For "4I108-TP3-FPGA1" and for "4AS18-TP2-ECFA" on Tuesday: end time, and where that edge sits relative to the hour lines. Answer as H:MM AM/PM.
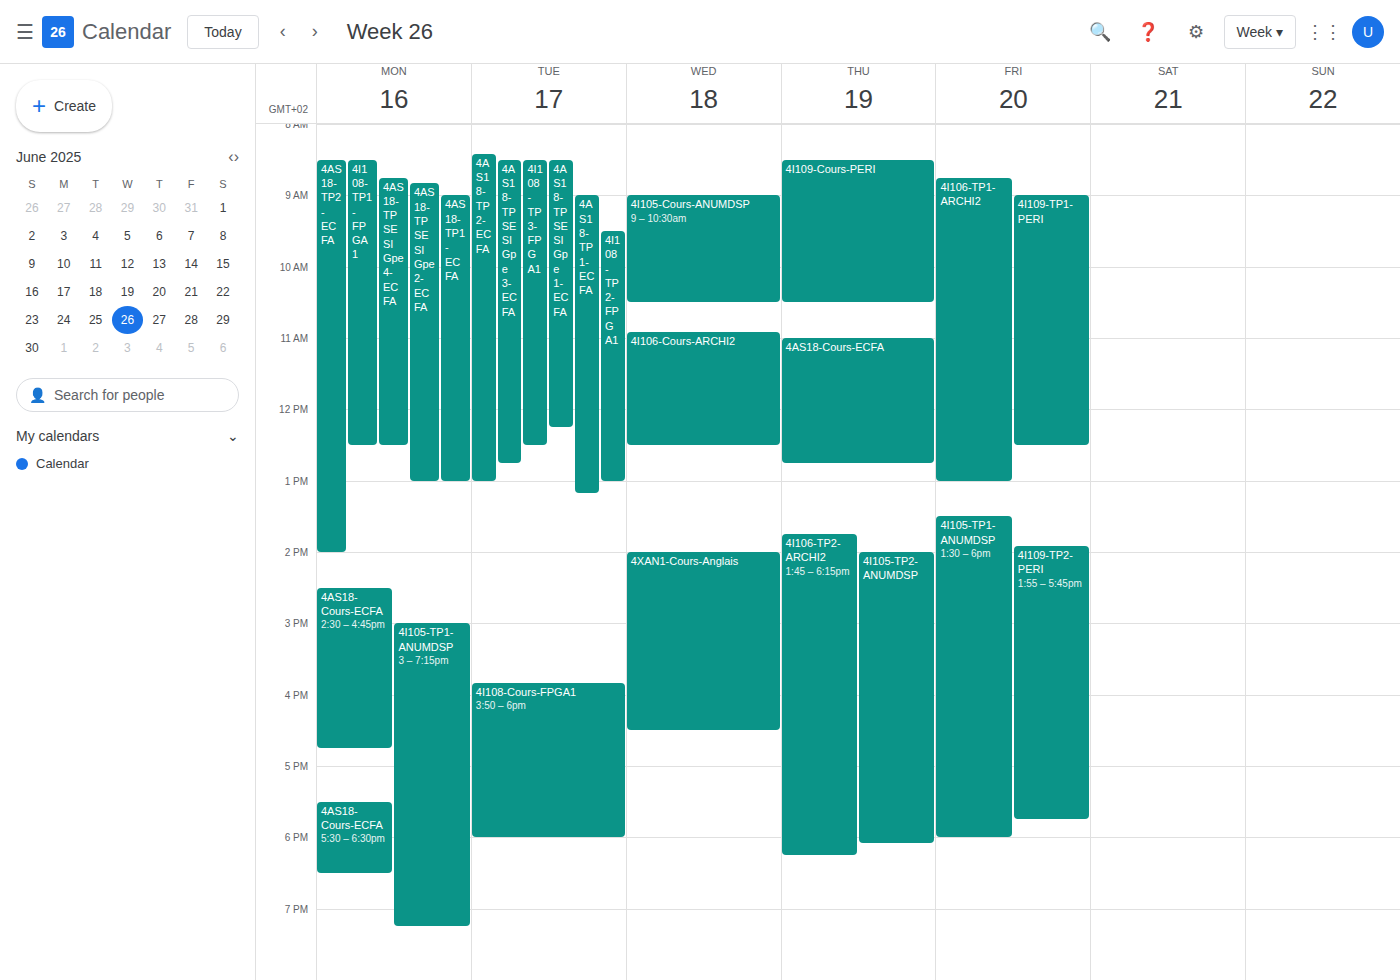
"4I108-TP3-FPGA1": 12:30 PM, halfway between the 12 PM and 1 PM lines. "4AS18-TP2-ECFA": 1:00 PM, exactly on the 1 PM line.